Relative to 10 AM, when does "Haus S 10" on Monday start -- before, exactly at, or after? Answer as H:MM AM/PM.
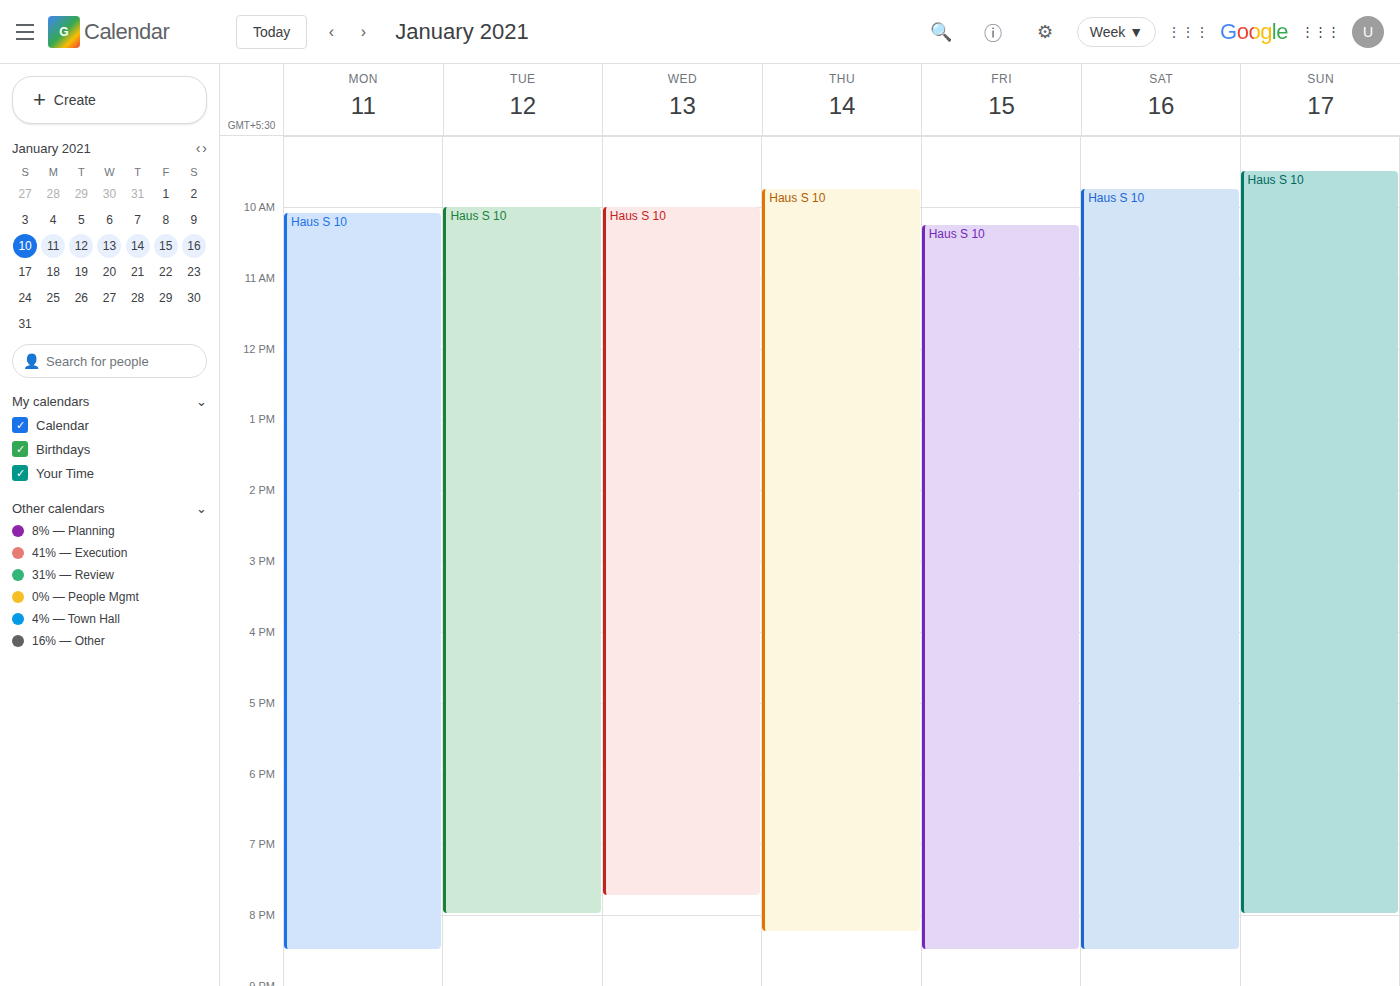
10:05 AM -- after 10 AM, 5 minutes below the 10 AM line.